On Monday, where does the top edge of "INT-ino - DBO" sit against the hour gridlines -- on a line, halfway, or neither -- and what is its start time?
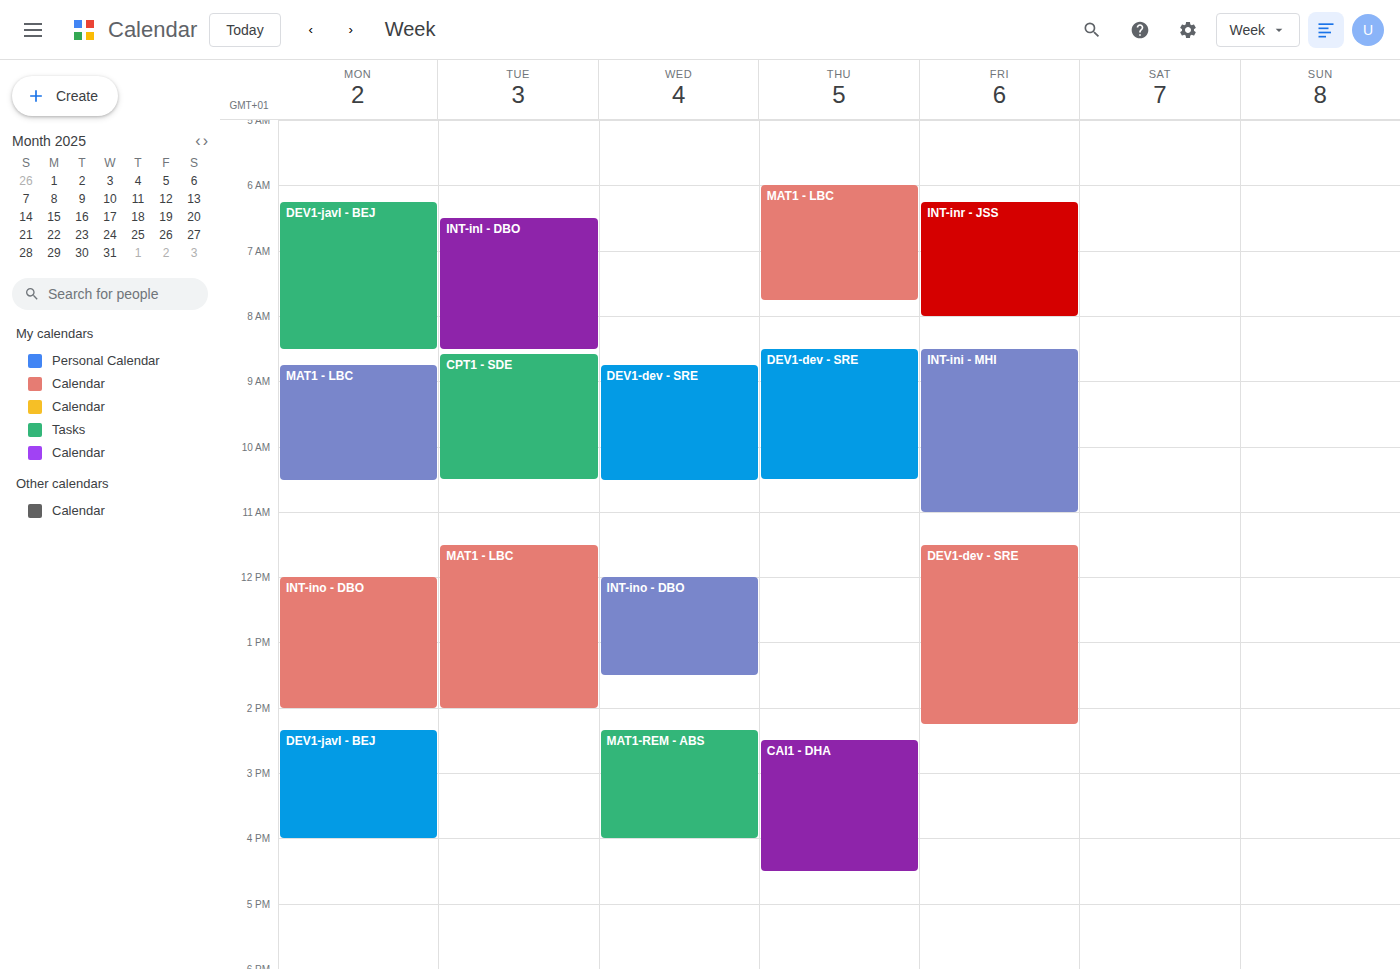
12:00 PM -- exactly on the 12 PM line.